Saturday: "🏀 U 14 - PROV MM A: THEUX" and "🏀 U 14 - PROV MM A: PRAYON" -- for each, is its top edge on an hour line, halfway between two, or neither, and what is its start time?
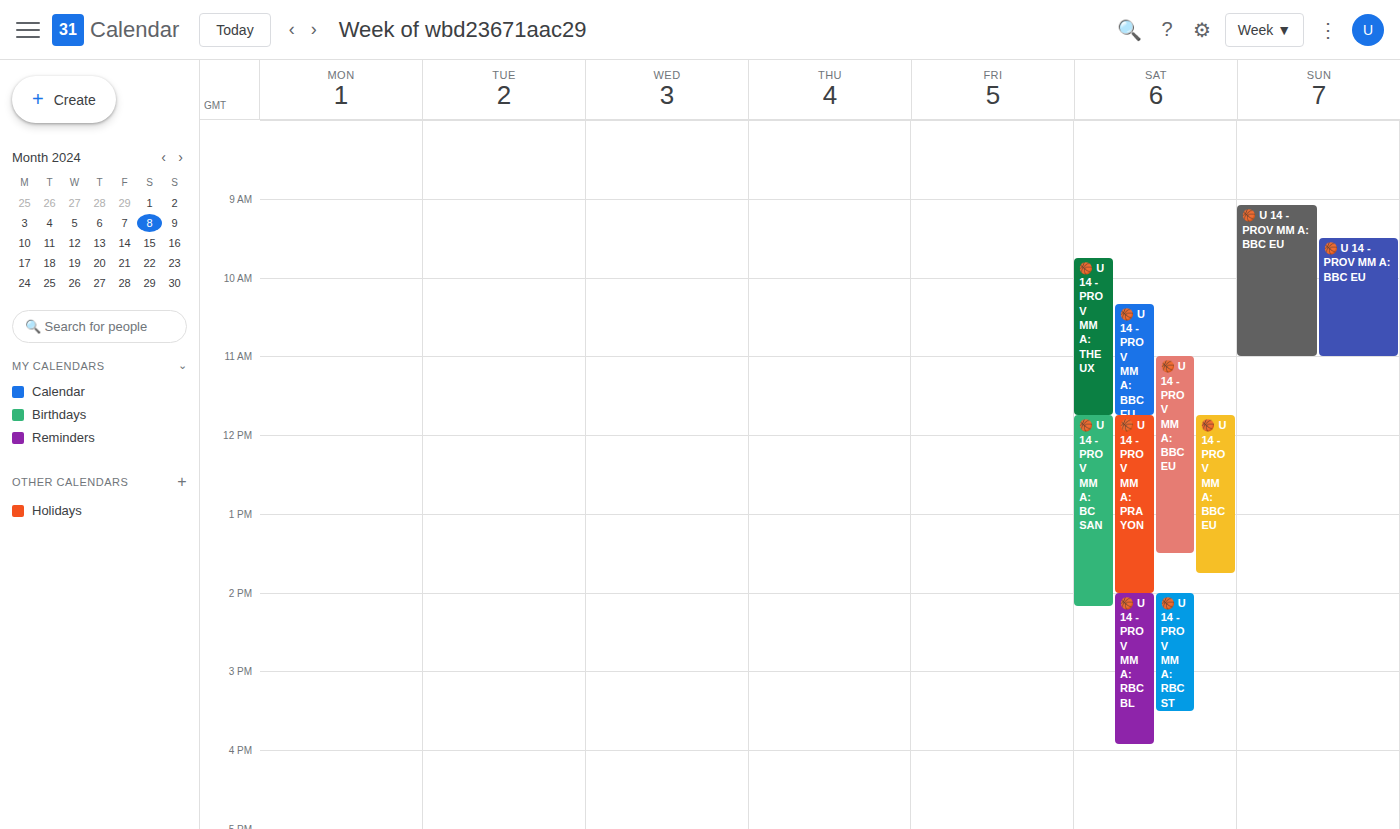
"🏀 U 14 - PROV MM A: THEUX": 9:45 AM, neither: three quarters of the way from the 9 AM line to the 10 AM line. "🏀 U 14 - PROV MM A: PRAYON": 11:45 AM, neither: three quarters of the way from the 11 AM line to the 12 PM line.